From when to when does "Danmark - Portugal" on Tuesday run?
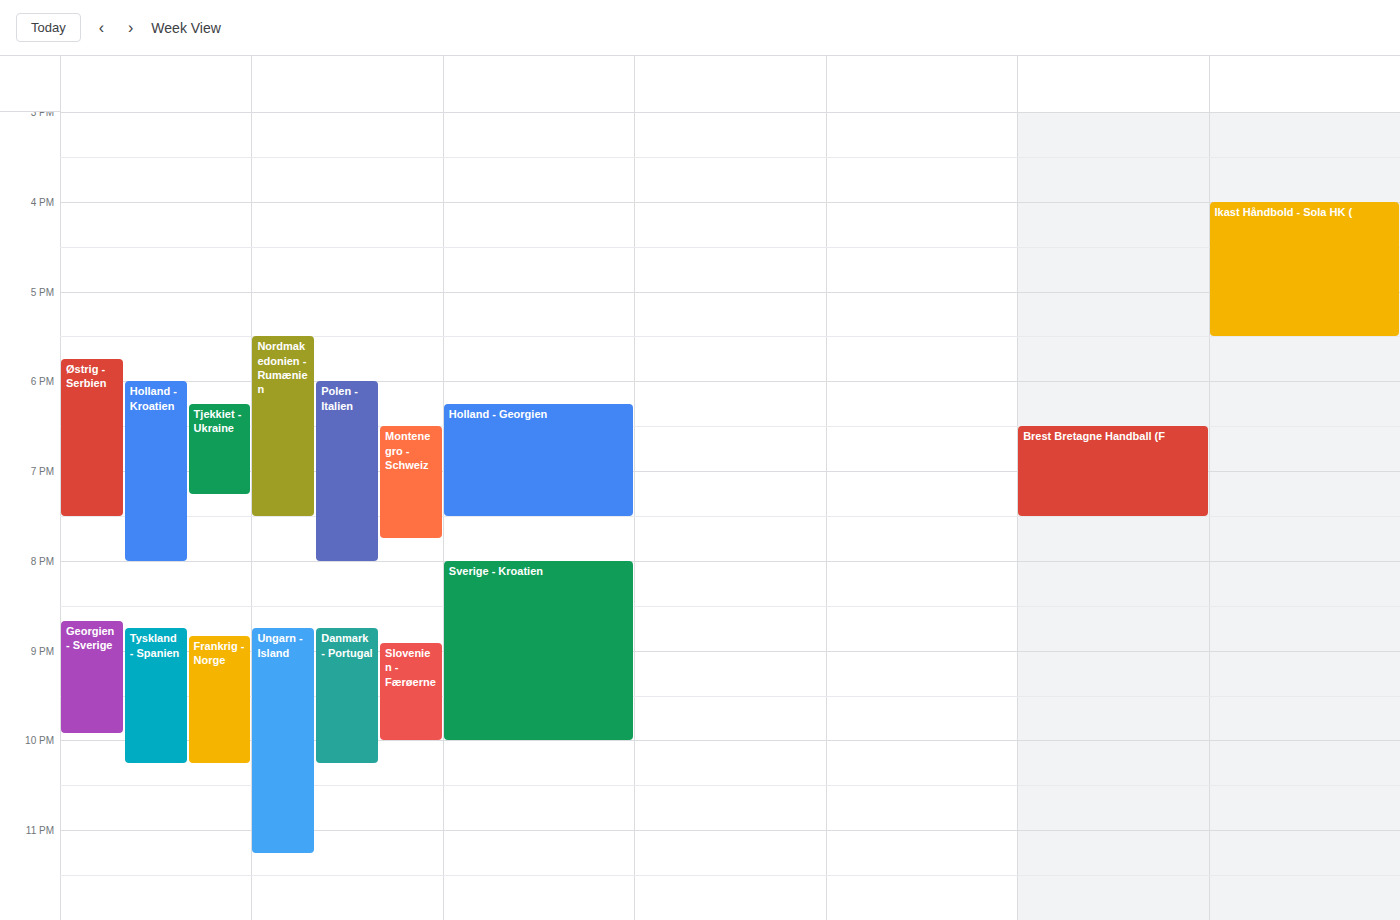
8:45 PM to 10:15 PM